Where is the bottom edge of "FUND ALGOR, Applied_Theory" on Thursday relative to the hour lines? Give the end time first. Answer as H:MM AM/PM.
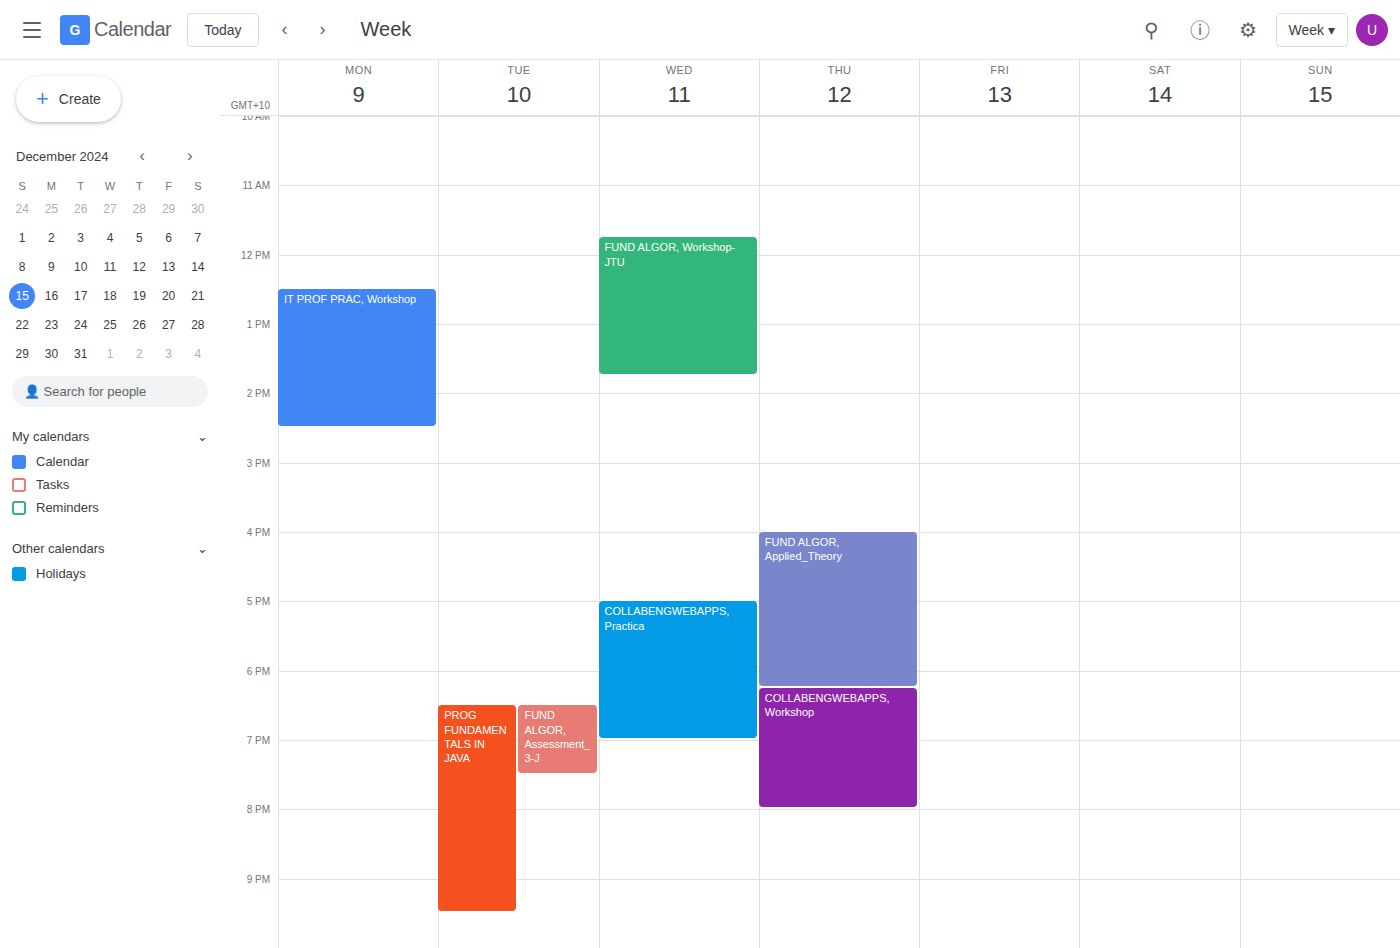
6:15 PM -- neither: a quarter of the way from the 6 PM line to the 7 PM line.